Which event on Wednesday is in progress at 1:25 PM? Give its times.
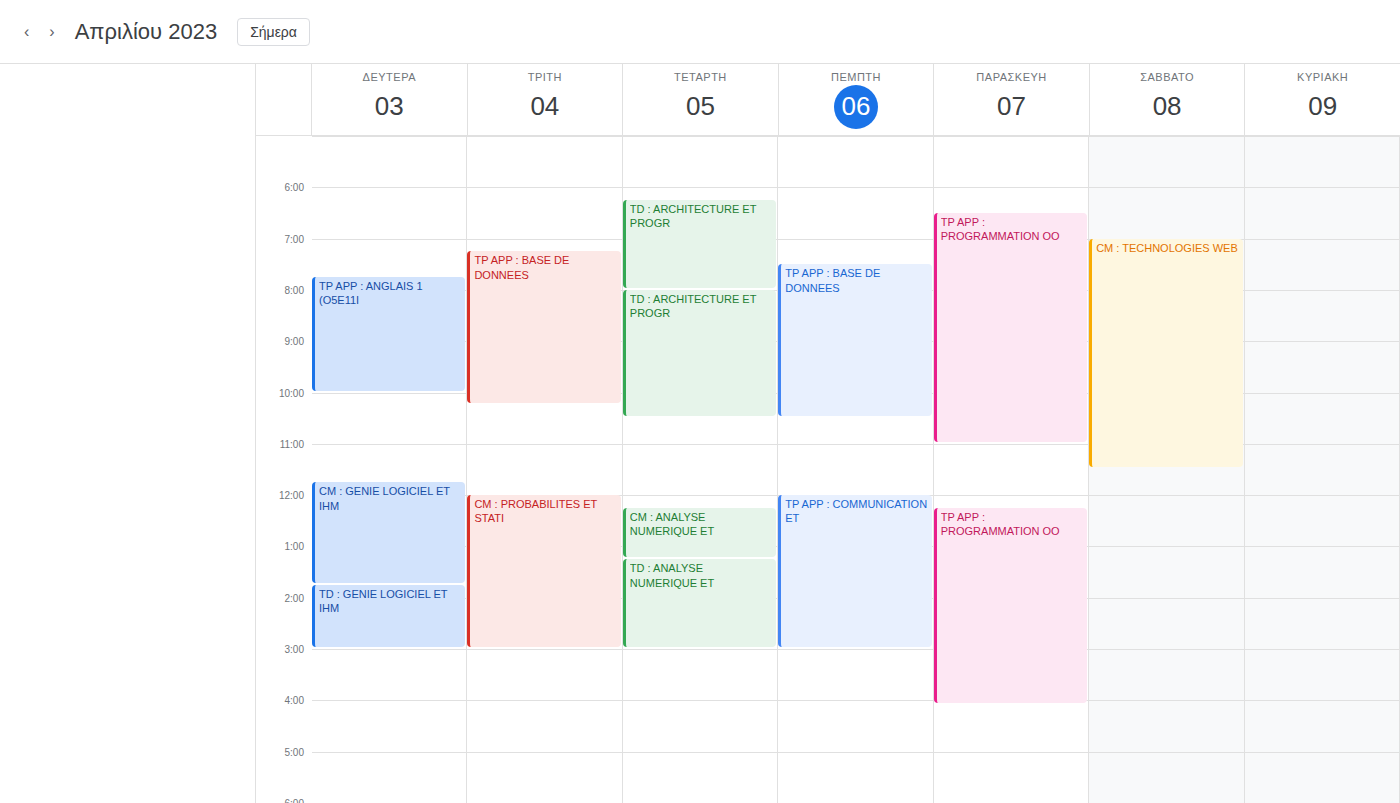
"TD : ANALYSE NUMERIQUE ET", 1:15 PM to 3:00 PM